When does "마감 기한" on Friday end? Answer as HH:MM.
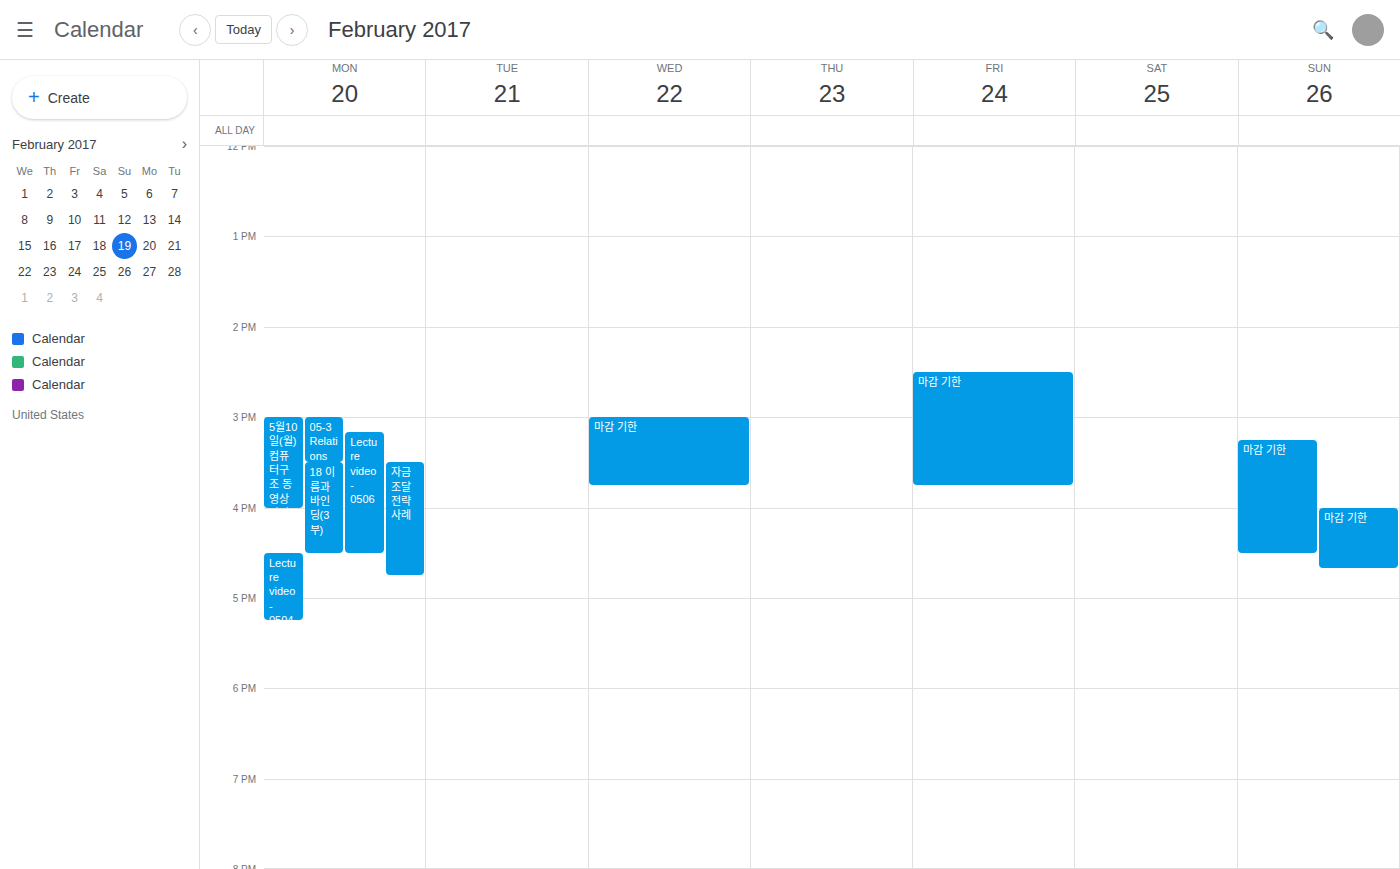
15:45